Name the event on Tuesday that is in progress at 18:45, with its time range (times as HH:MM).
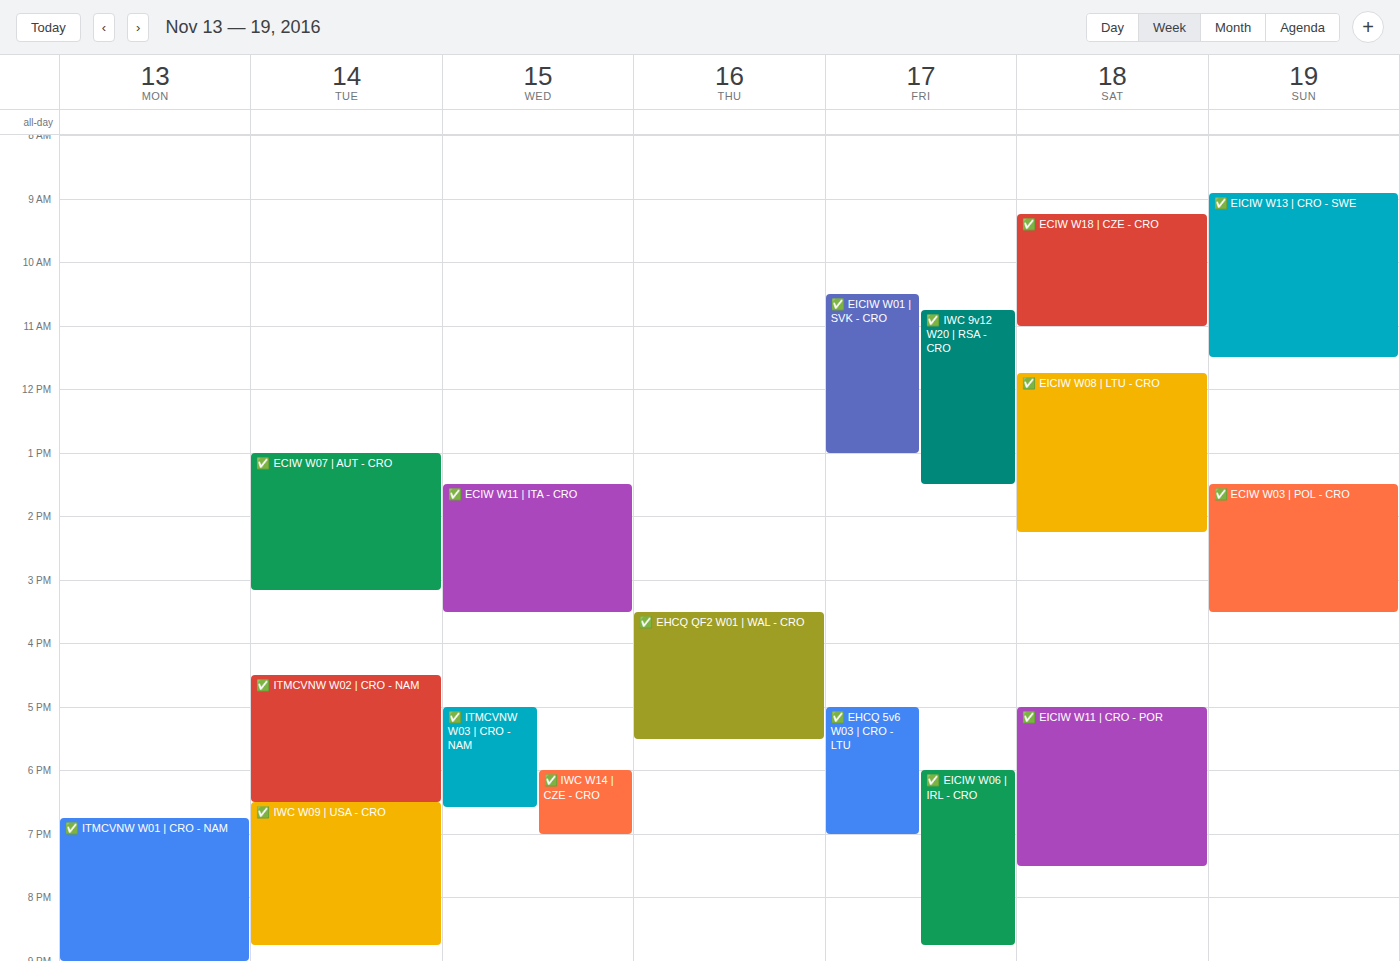
"✅ IWC W09 | USA - CRO", 18:30 to 20:45